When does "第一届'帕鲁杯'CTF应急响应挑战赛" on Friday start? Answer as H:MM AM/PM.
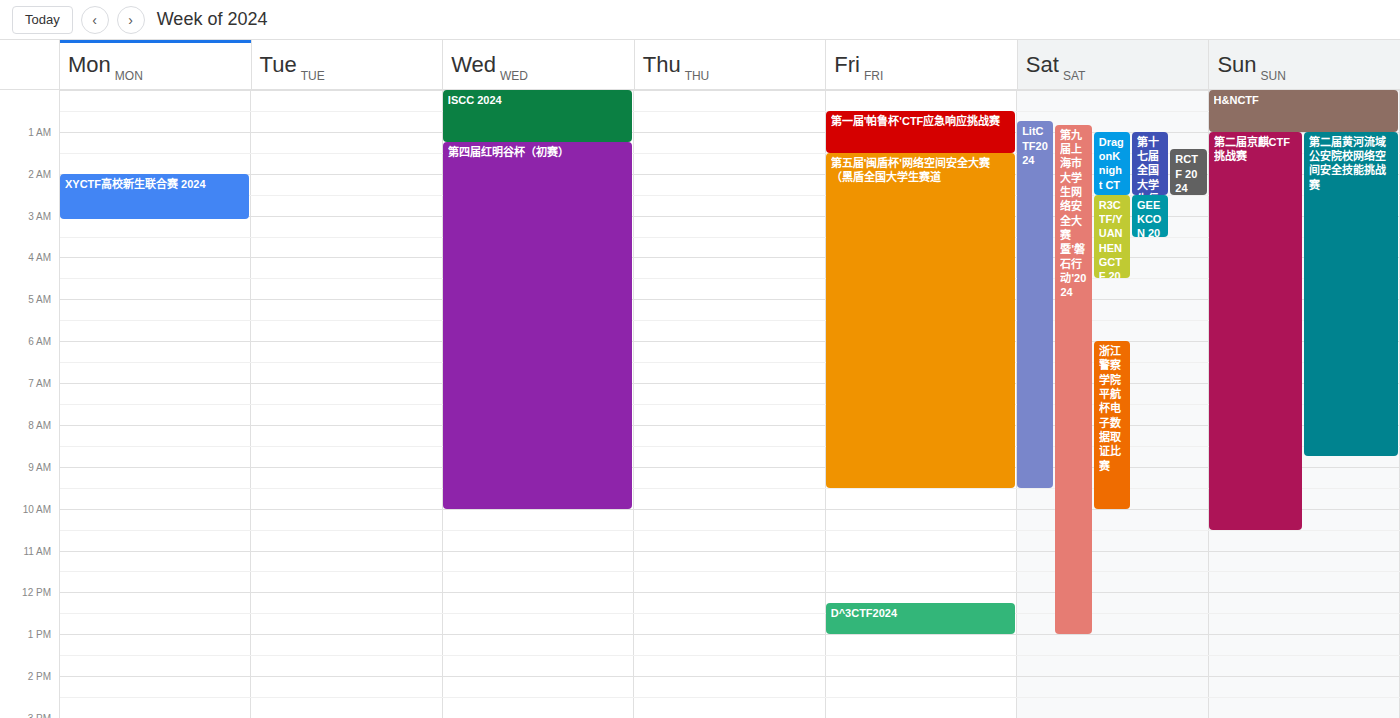
12:30 AM